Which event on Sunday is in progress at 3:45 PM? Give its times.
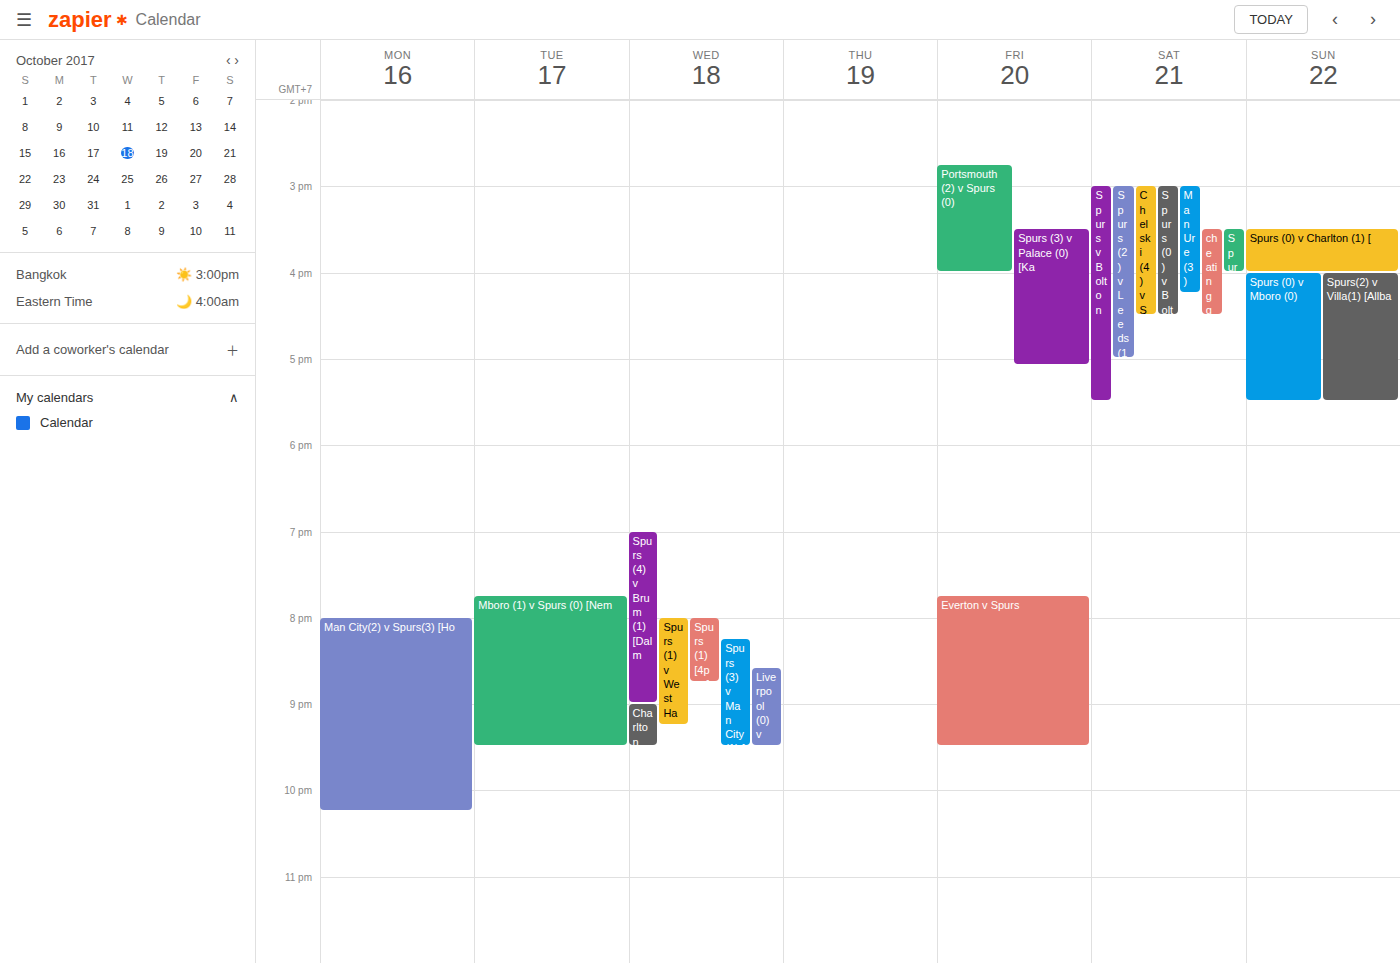
"Spurs (0) v Charlton (1) [", 3:30 PM to 4:00 PM